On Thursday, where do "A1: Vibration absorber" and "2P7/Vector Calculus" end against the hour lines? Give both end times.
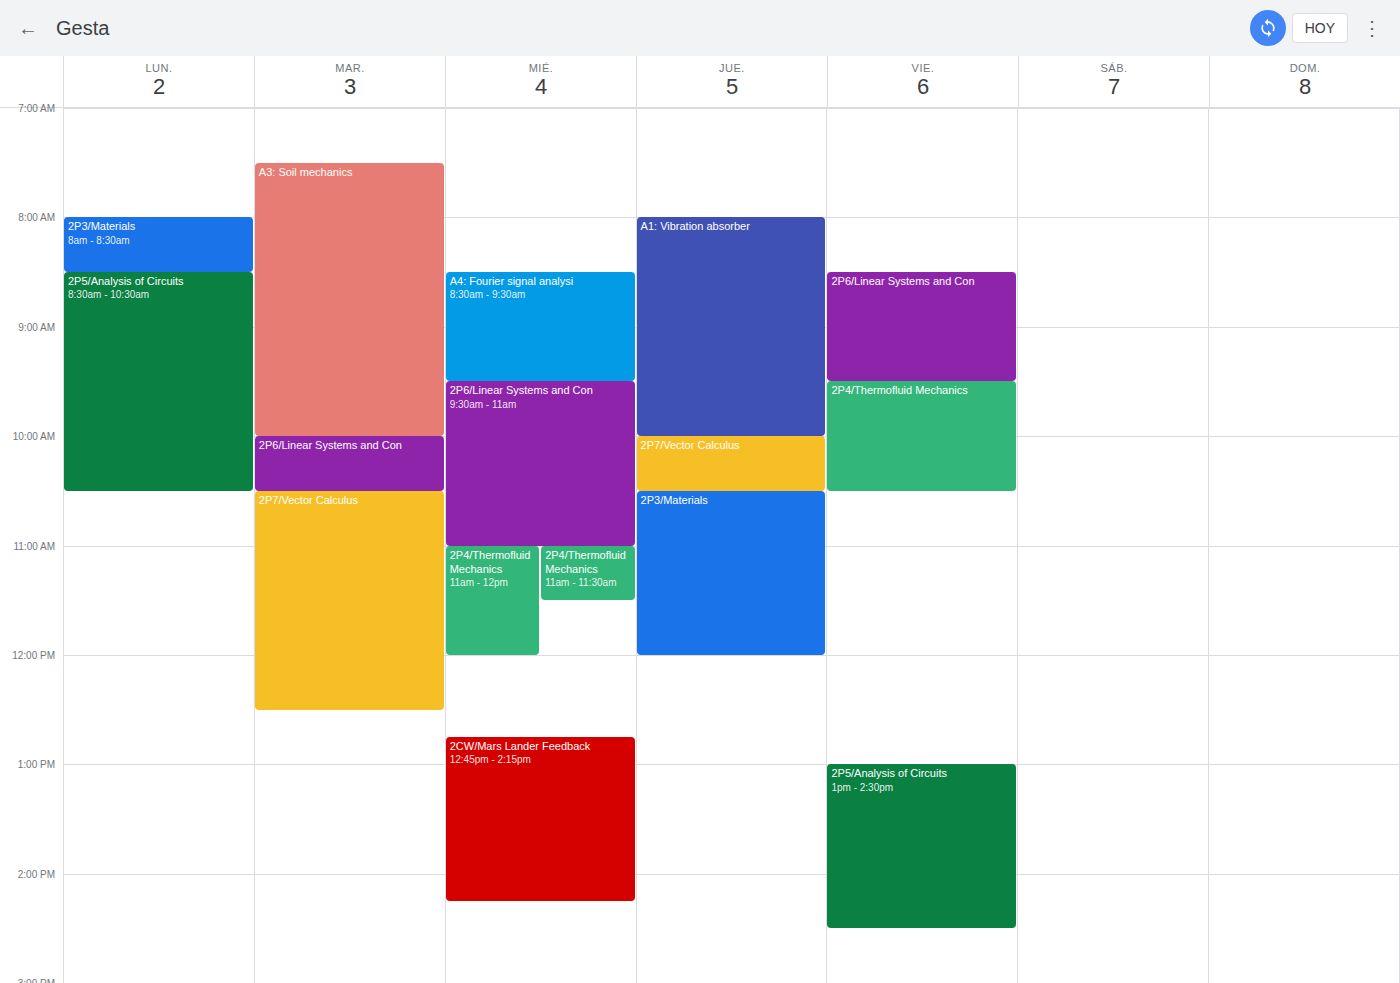
"A1: Vibration absorber": 10:00 AM, exactly on the 10 AM line. "2P7/Vector Calculus": 10:30 AM, halfway between the 10 AM and 11 AM lines.